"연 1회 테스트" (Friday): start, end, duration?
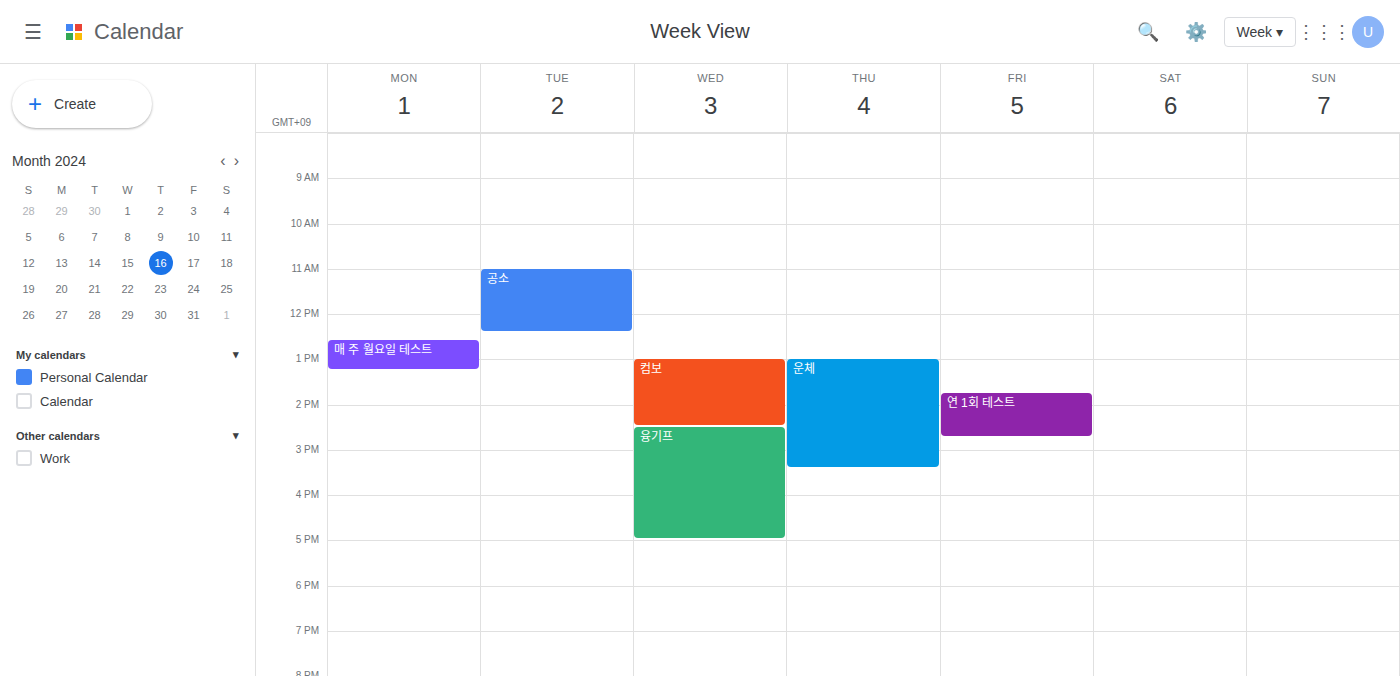
1:45 PM to 2:45 PM, 1 hour